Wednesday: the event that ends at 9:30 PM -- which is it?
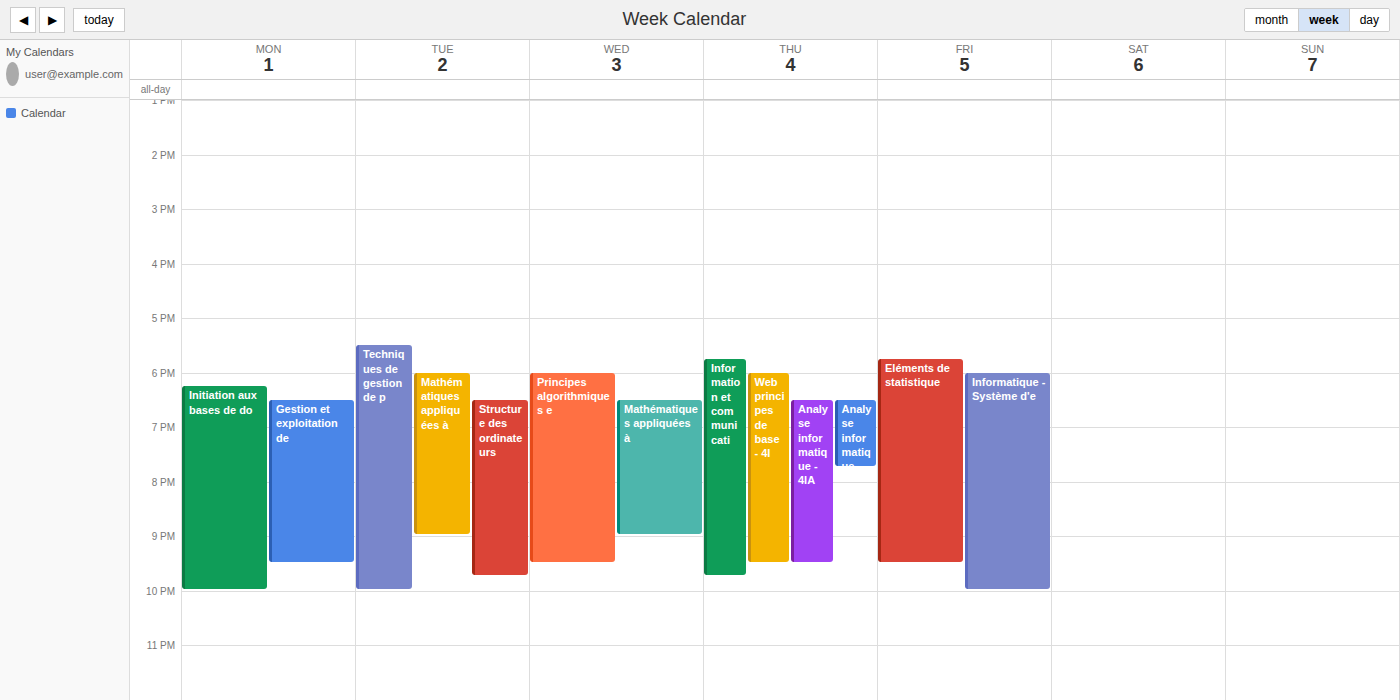
"Principes algorithmiques e"